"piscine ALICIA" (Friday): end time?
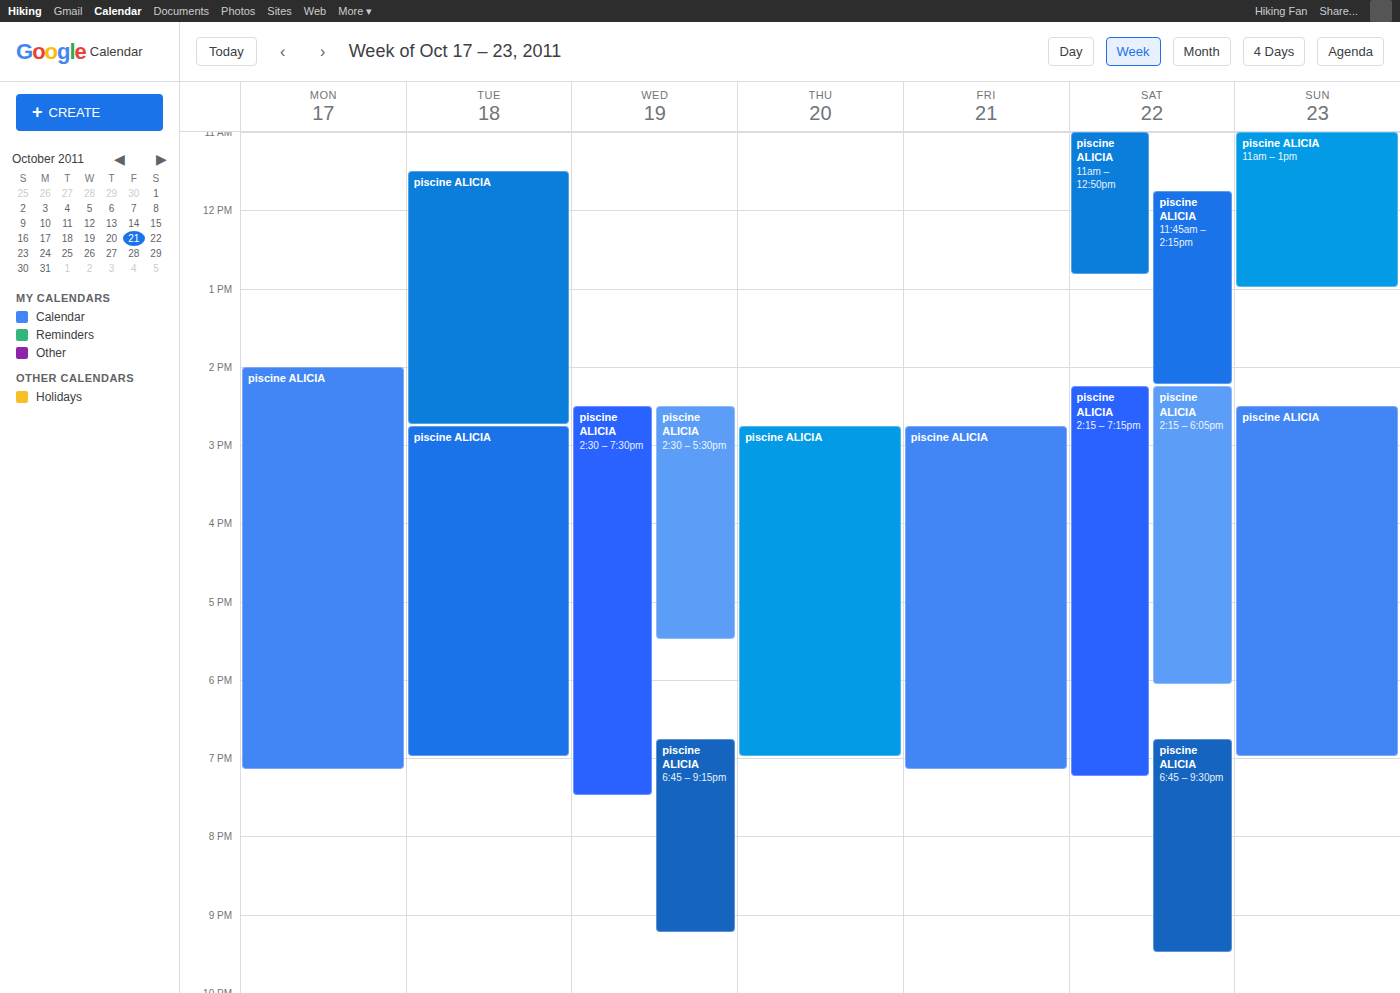
7:10 PM